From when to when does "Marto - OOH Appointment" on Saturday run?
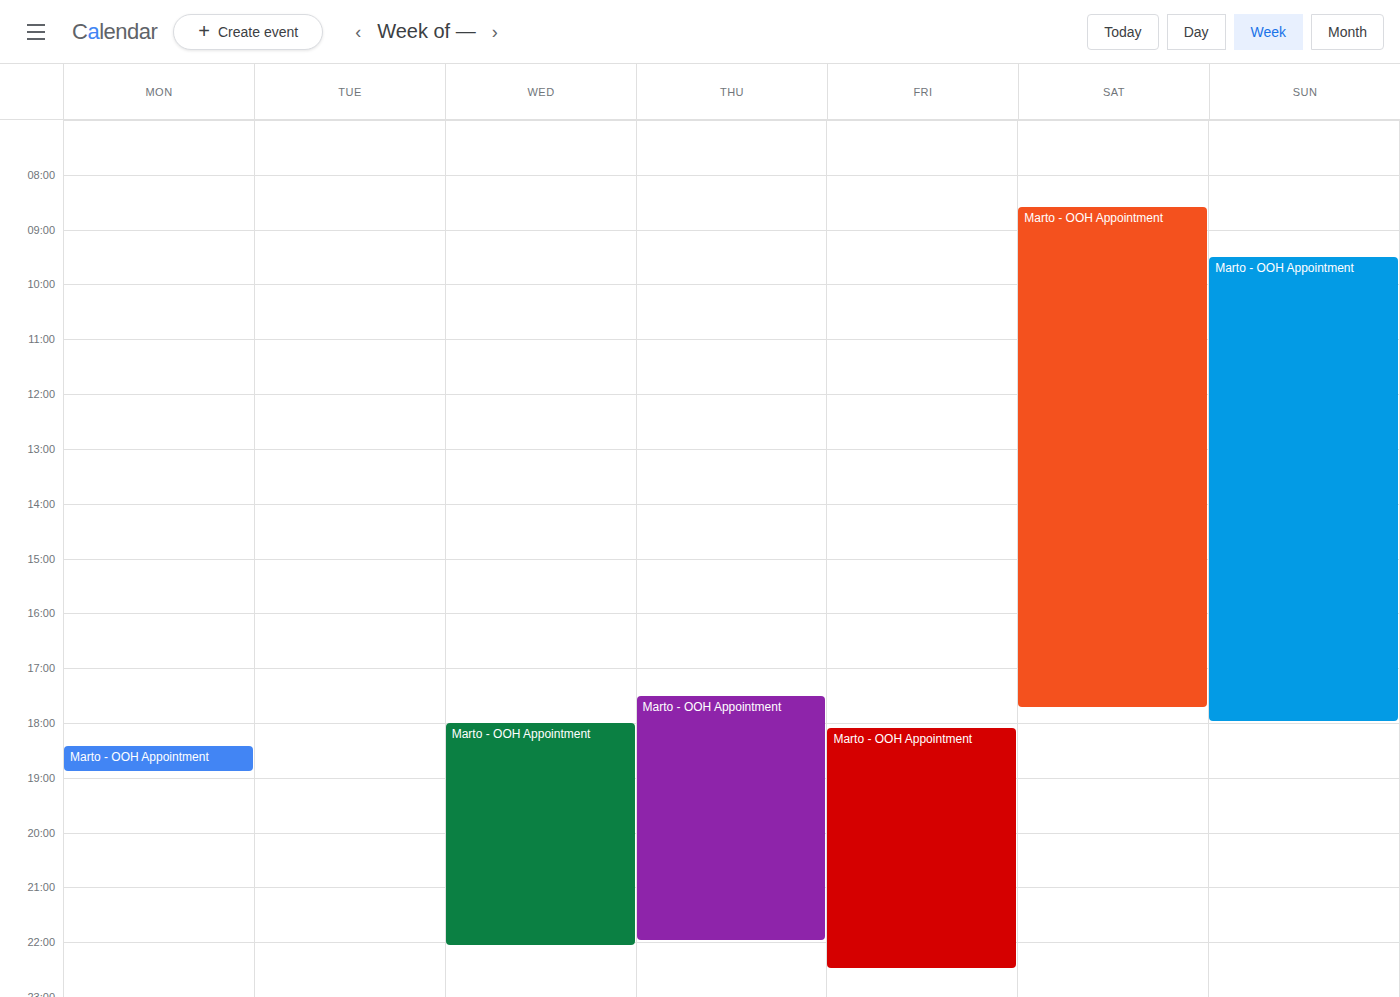
8:35 AM to 5:45 PM